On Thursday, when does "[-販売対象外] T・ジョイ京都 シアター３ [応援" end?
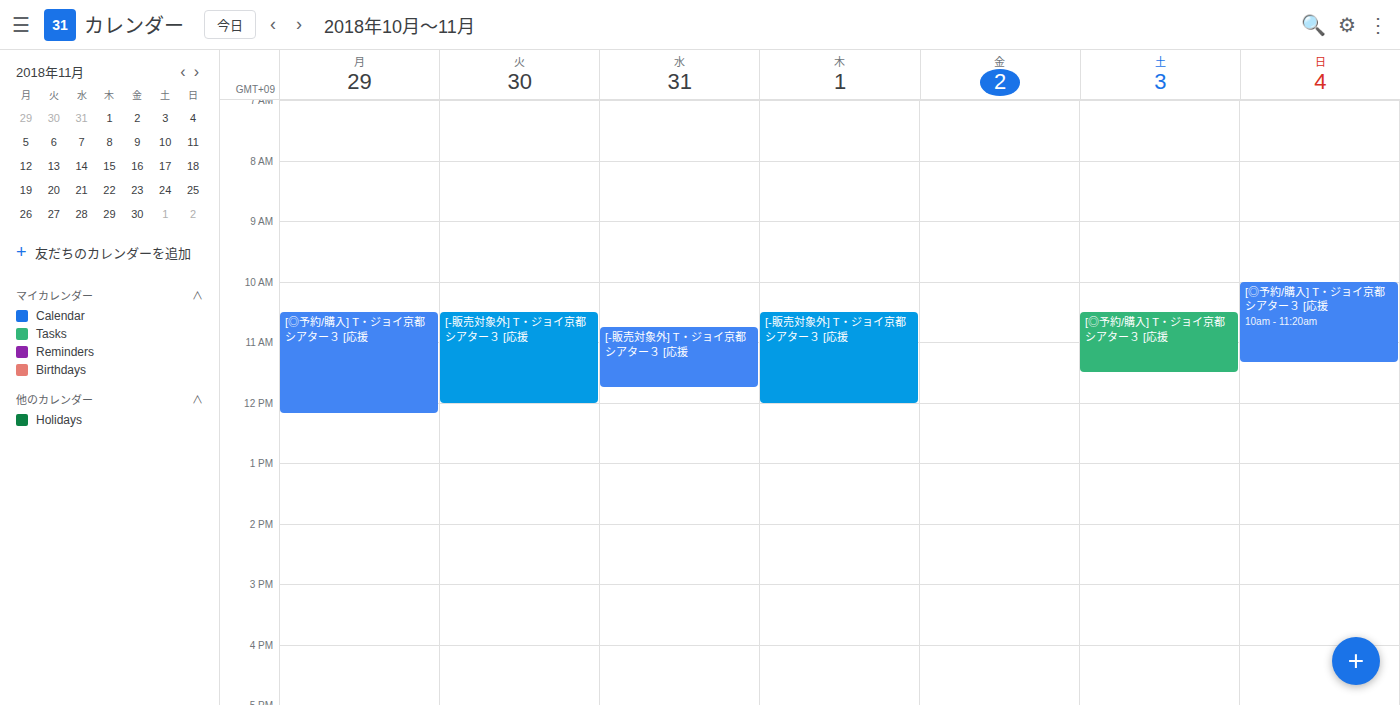
12:00 PM